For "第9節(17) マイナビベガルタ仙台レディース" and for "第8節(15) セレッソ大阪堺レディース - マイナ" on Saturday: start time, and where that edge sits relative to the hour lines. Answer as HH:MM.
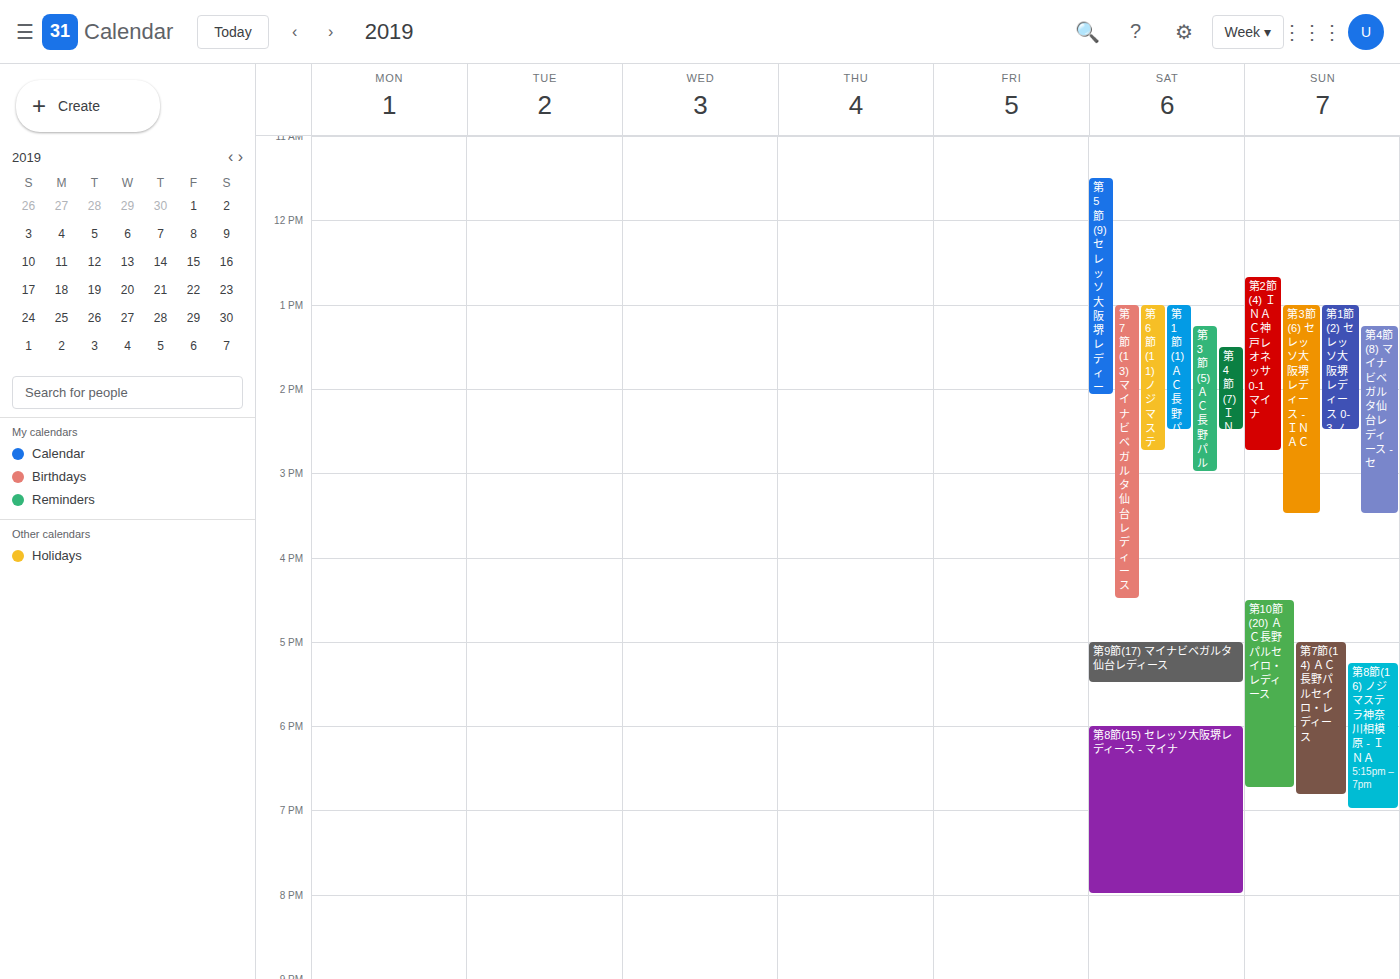
"第9節(17) マイナビベガルタ仙台レディース": 17:00, exactly on the 17:00 line. "第8節(15) セレッソ大阪堺レディース - マイナ": 18:00, exactly on the 18:00 line.